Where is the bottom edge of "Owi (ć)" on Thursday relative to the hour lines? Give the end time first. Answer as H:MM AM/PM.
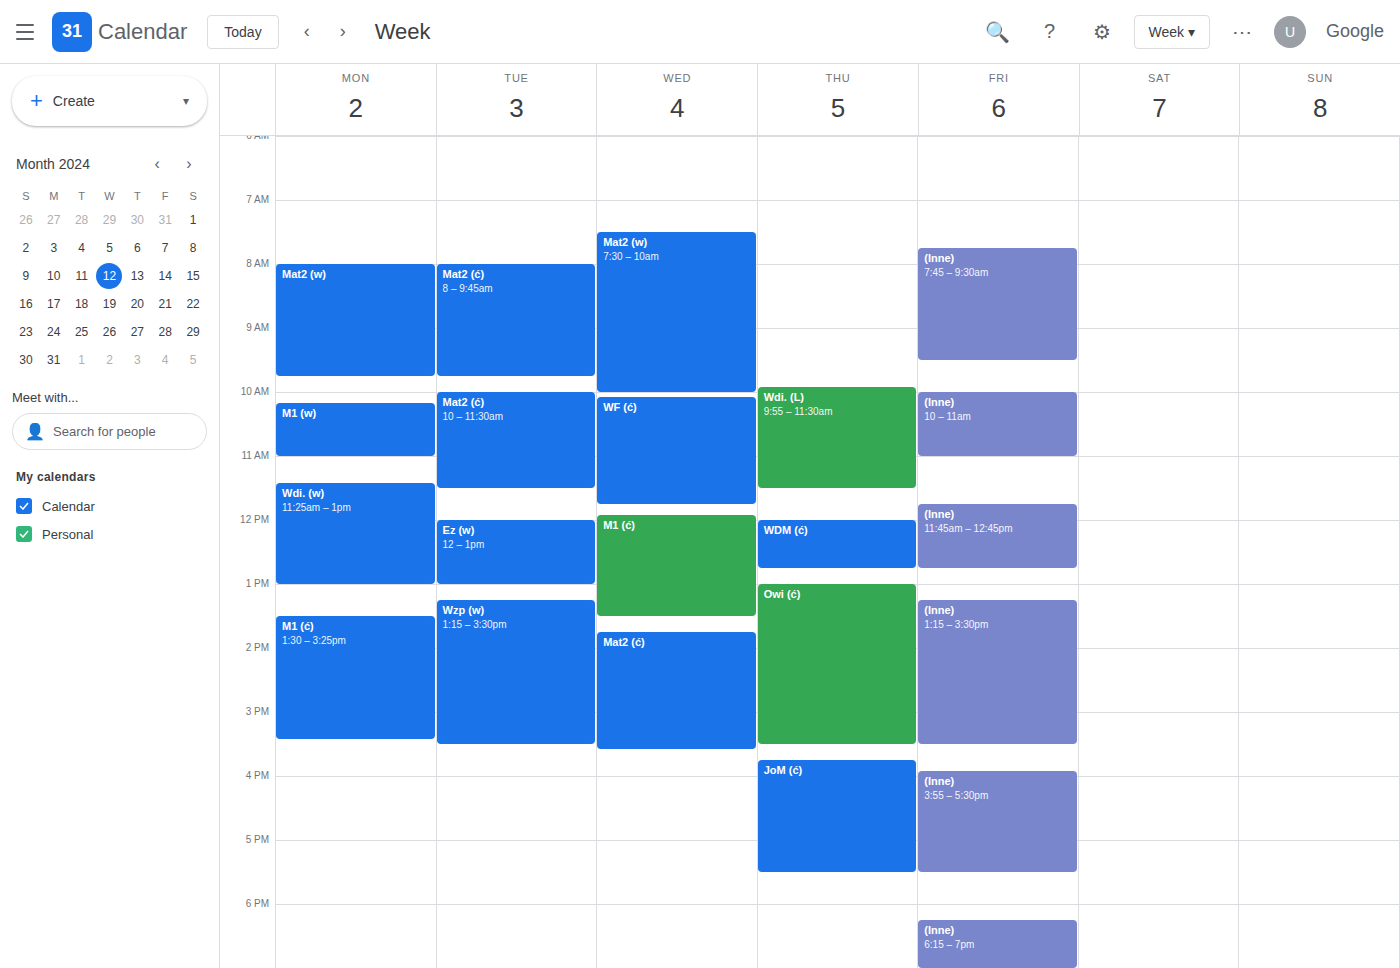
3:30 PM -- halfway between the 3 PM and 4 PM lines.